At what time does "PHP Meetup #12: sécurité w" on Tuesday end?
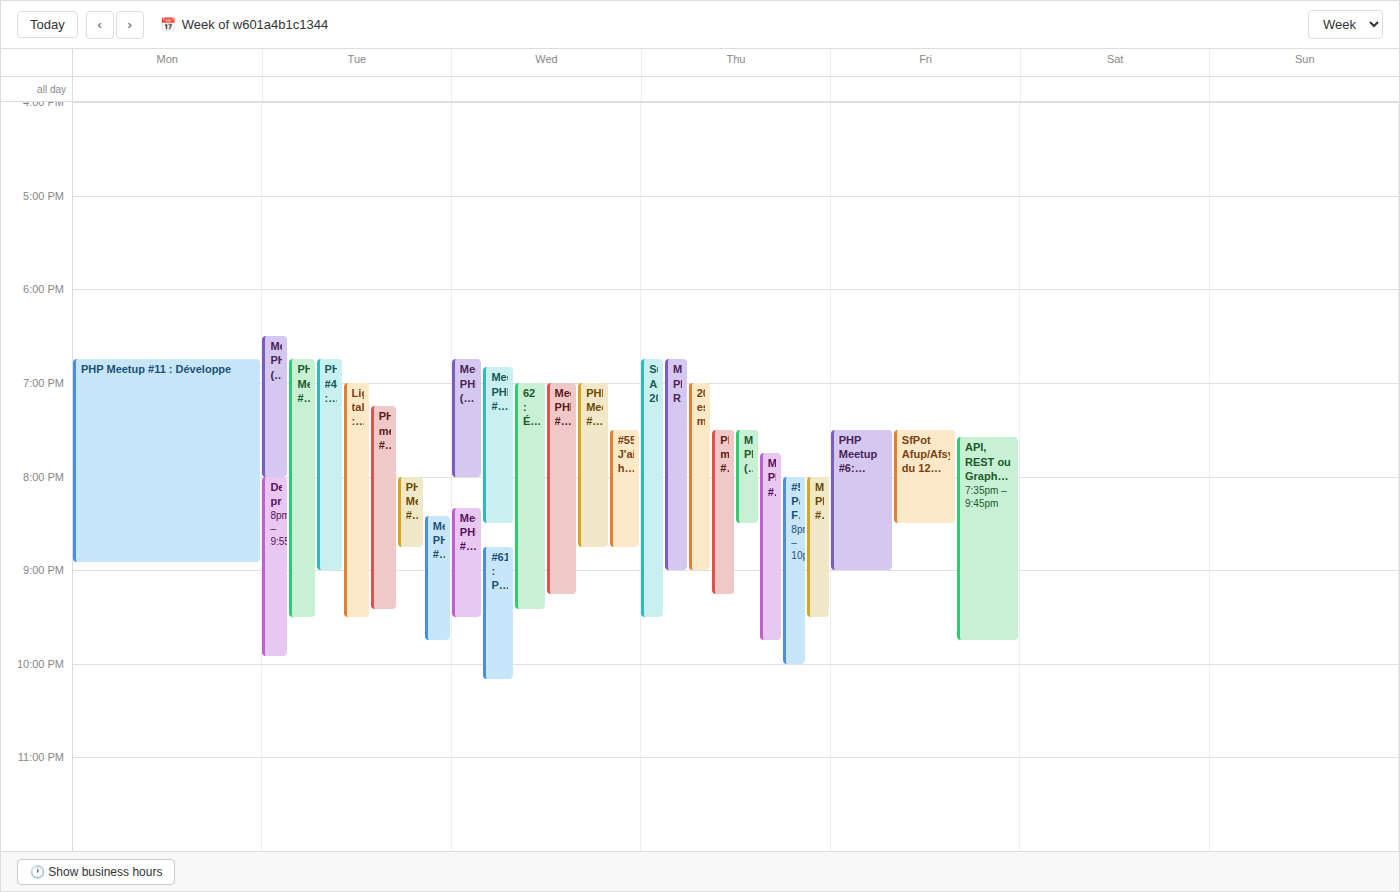
9:30 PM